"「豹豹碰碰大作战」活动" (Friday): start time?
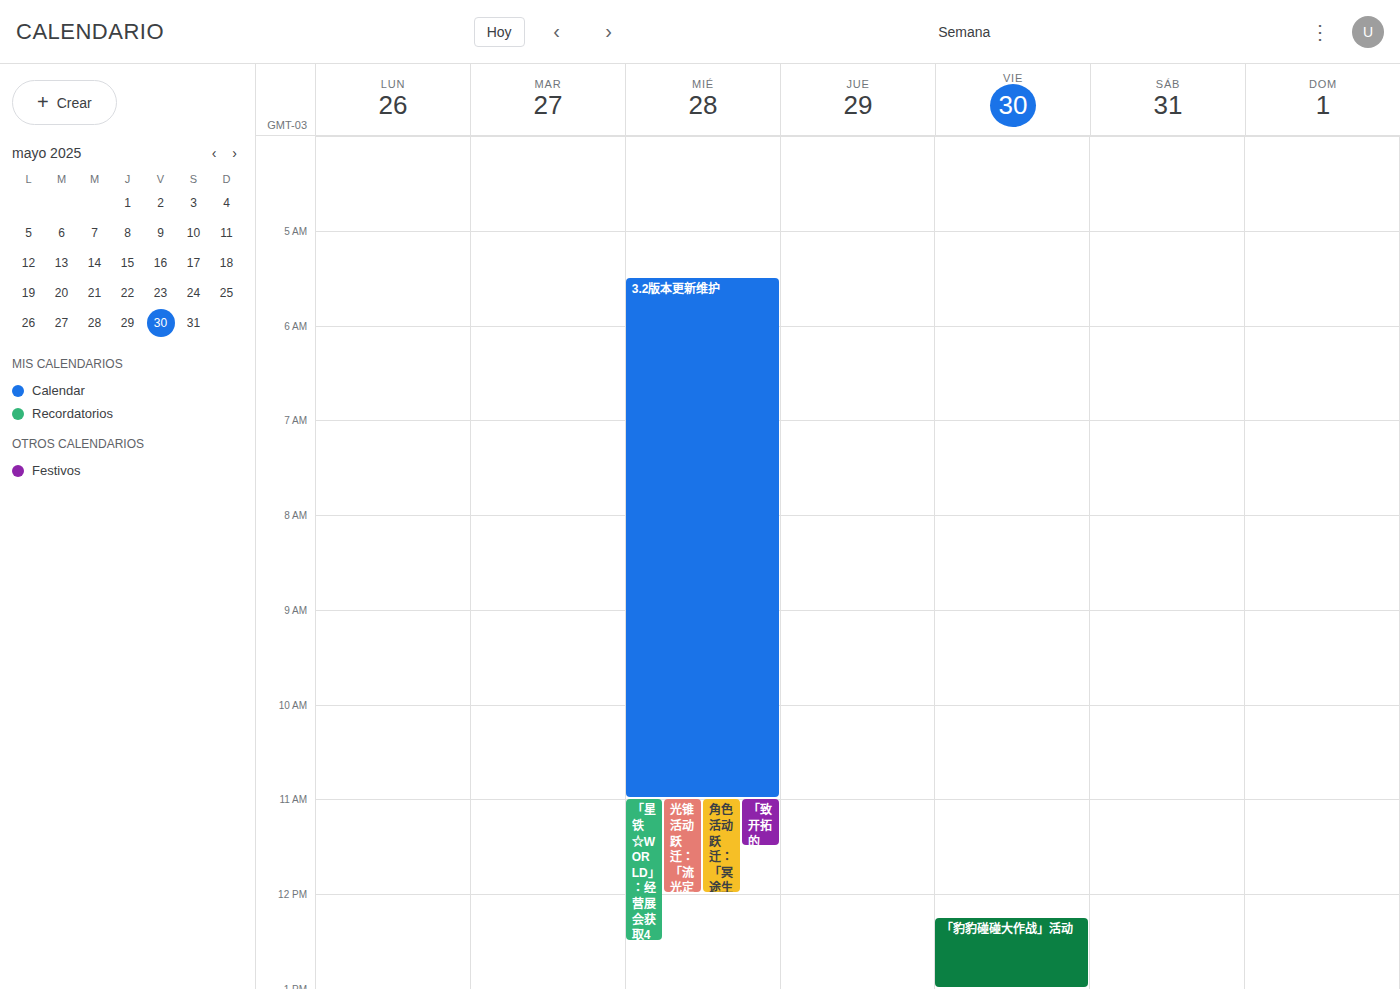
12:15 PM